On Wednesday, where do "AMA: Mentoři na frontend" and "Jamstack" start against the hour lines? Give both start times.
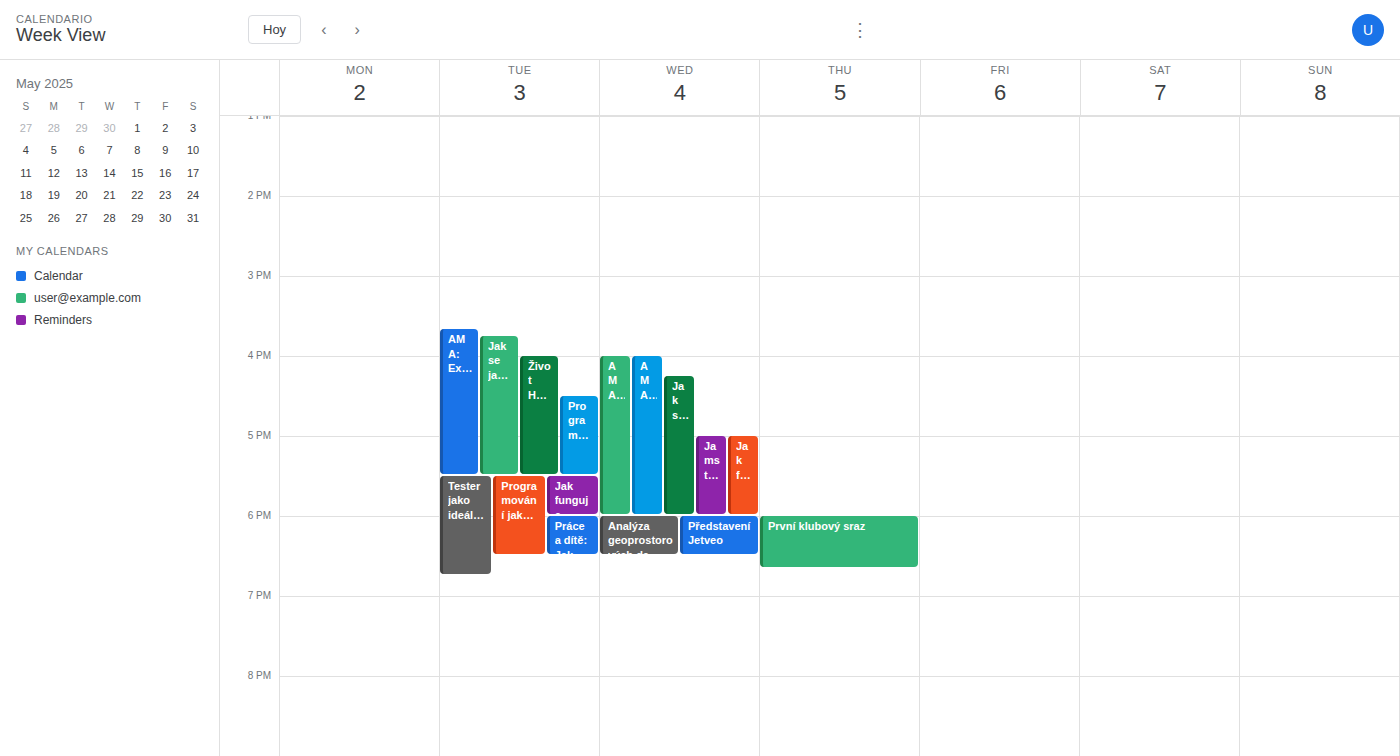
"AMA: Mentoři na frontend": 4:00 PM, exactly on the 4 PM line. "Jamstack": 5:00 PM, exactly on the 5 PM line.